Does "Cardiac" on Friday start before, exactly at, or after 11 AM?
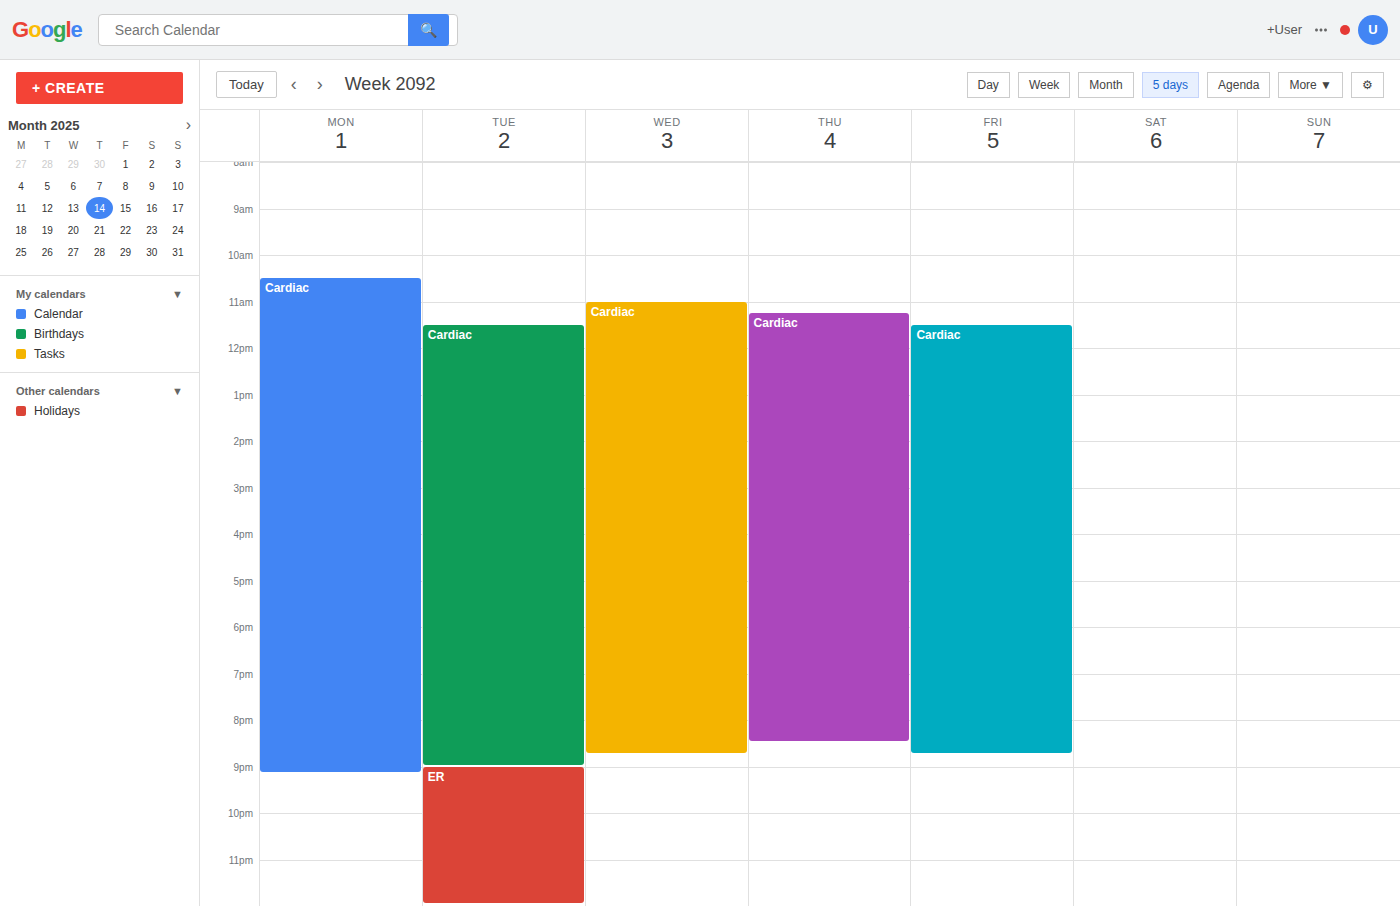
11:30 AM -- after 11 AM, 30 minutes below the 11 AM line.